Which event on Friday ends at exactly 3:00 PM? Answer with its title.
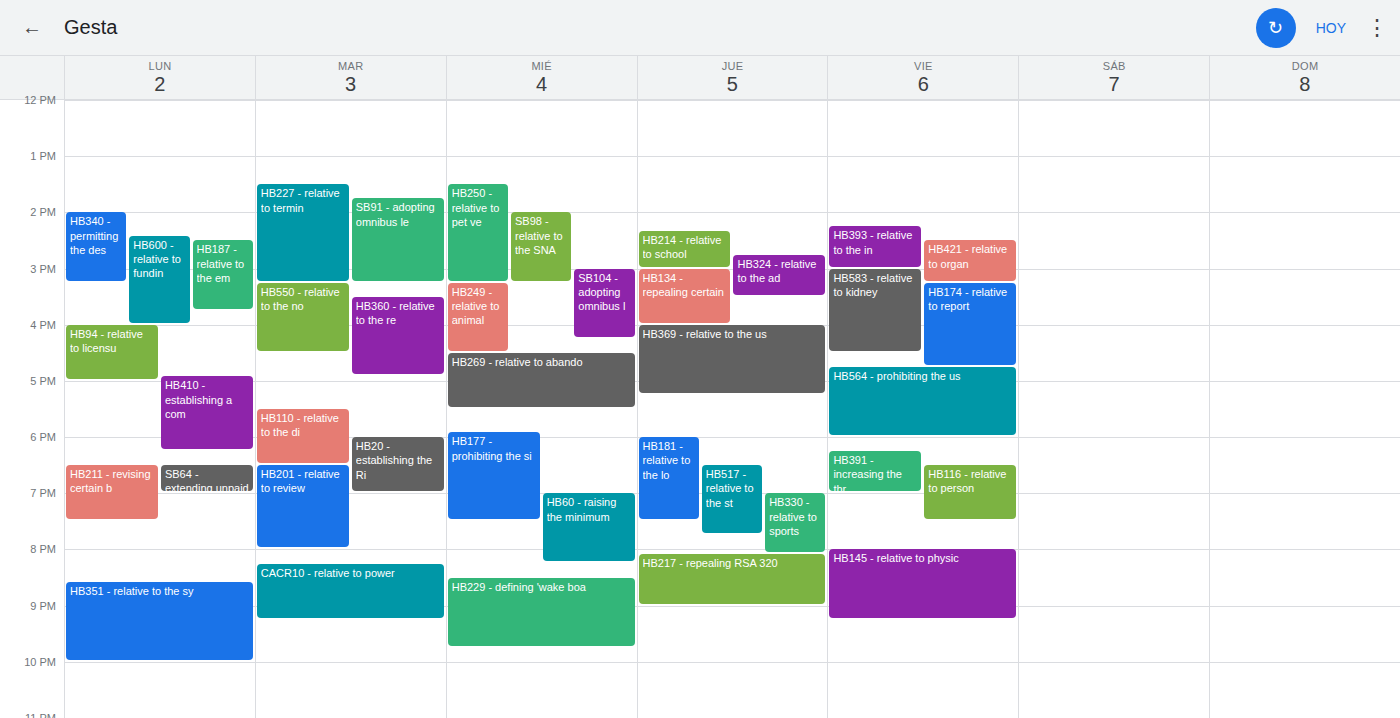
"HB393 - relative to the in"